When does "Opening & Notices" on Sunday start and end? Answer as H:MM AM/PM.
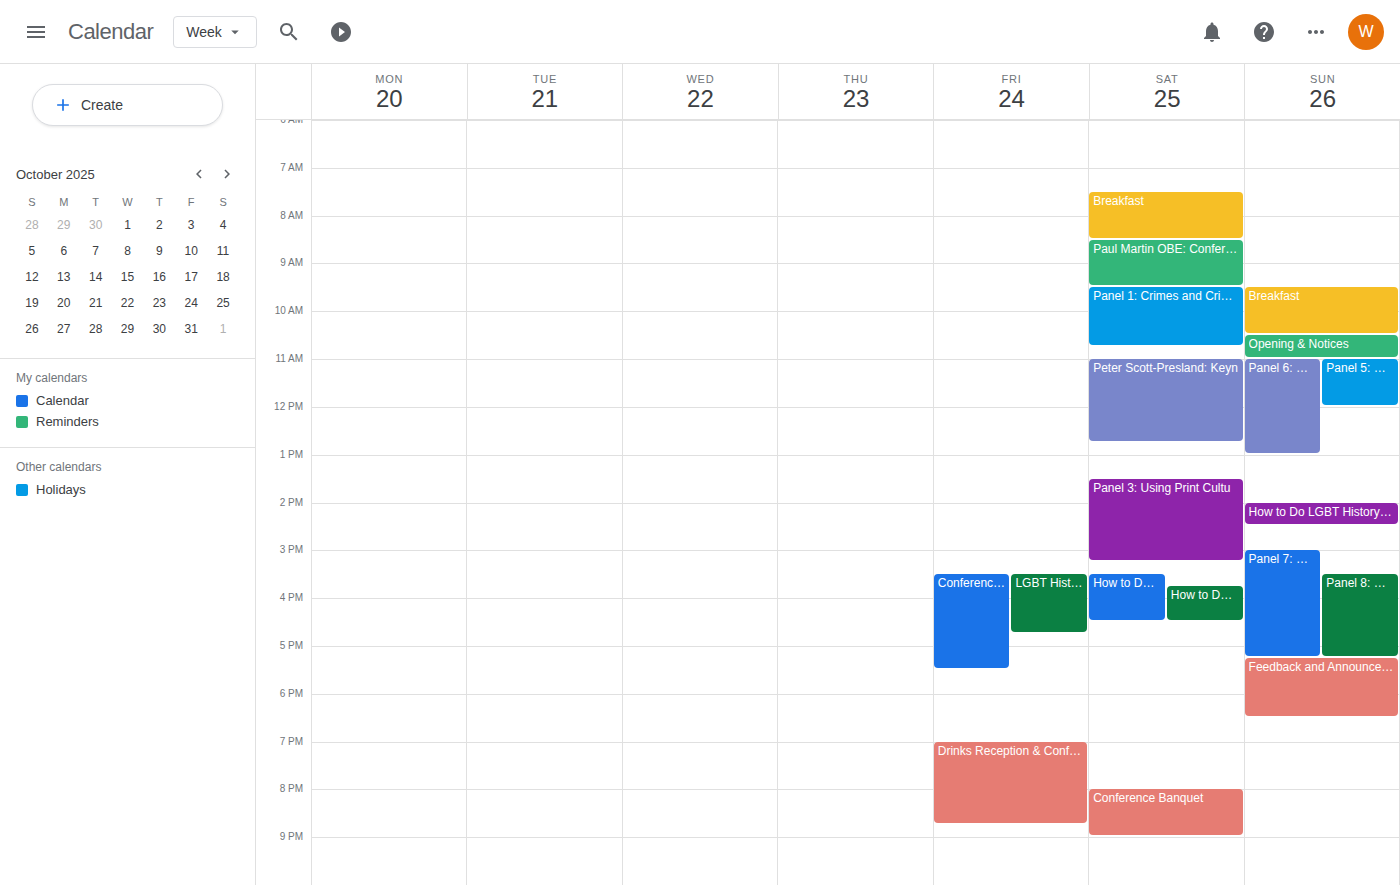
10:30 AM to 11:00 AM